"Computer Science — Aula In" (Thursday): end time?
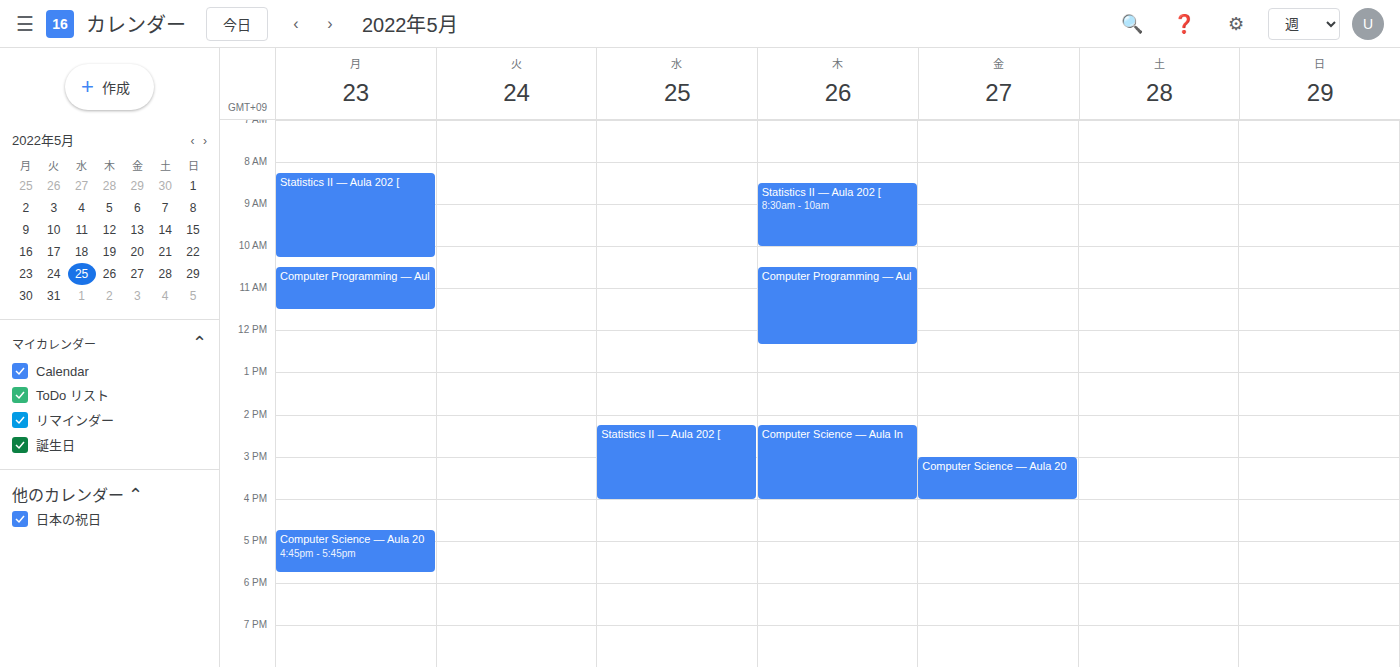
16:00